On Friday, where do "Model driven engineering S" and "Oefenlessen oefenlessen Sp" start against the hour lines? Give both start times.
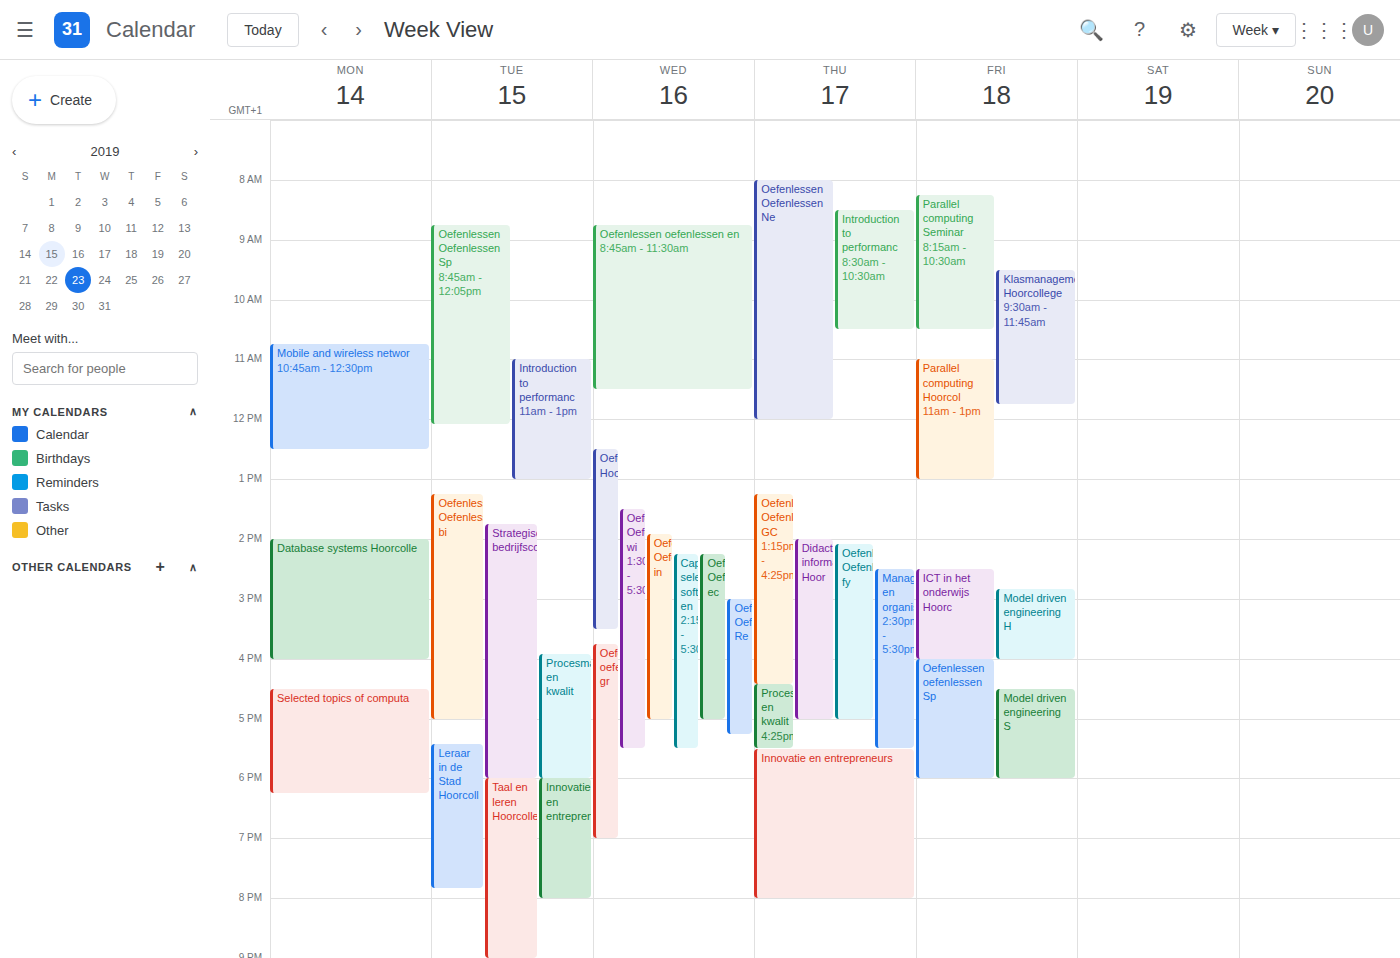
"Model driven engineering S": 16:30, halfway between the 16:00 and 17:00 lines. "Oefenlessen oefenlessen Sp": 16:00, exactly on the 16:00 line.